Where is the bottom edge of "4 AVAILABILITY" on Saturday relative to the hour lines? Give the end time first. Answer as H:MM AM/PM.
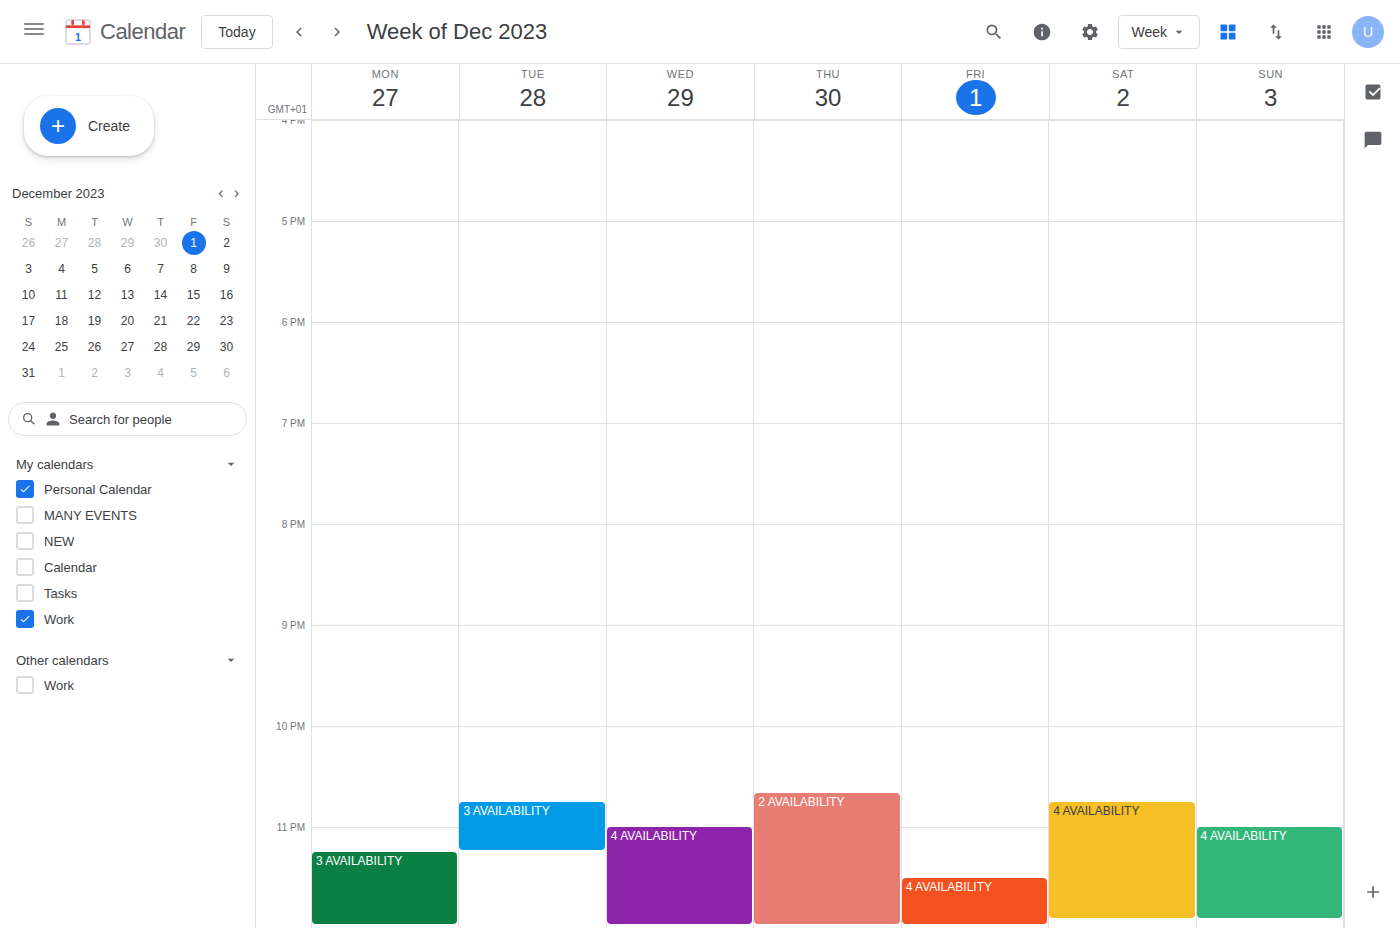
11:55 PM -- neither: 55 minutes below the 11 PM line and 5 minutes above the 12 AM line.